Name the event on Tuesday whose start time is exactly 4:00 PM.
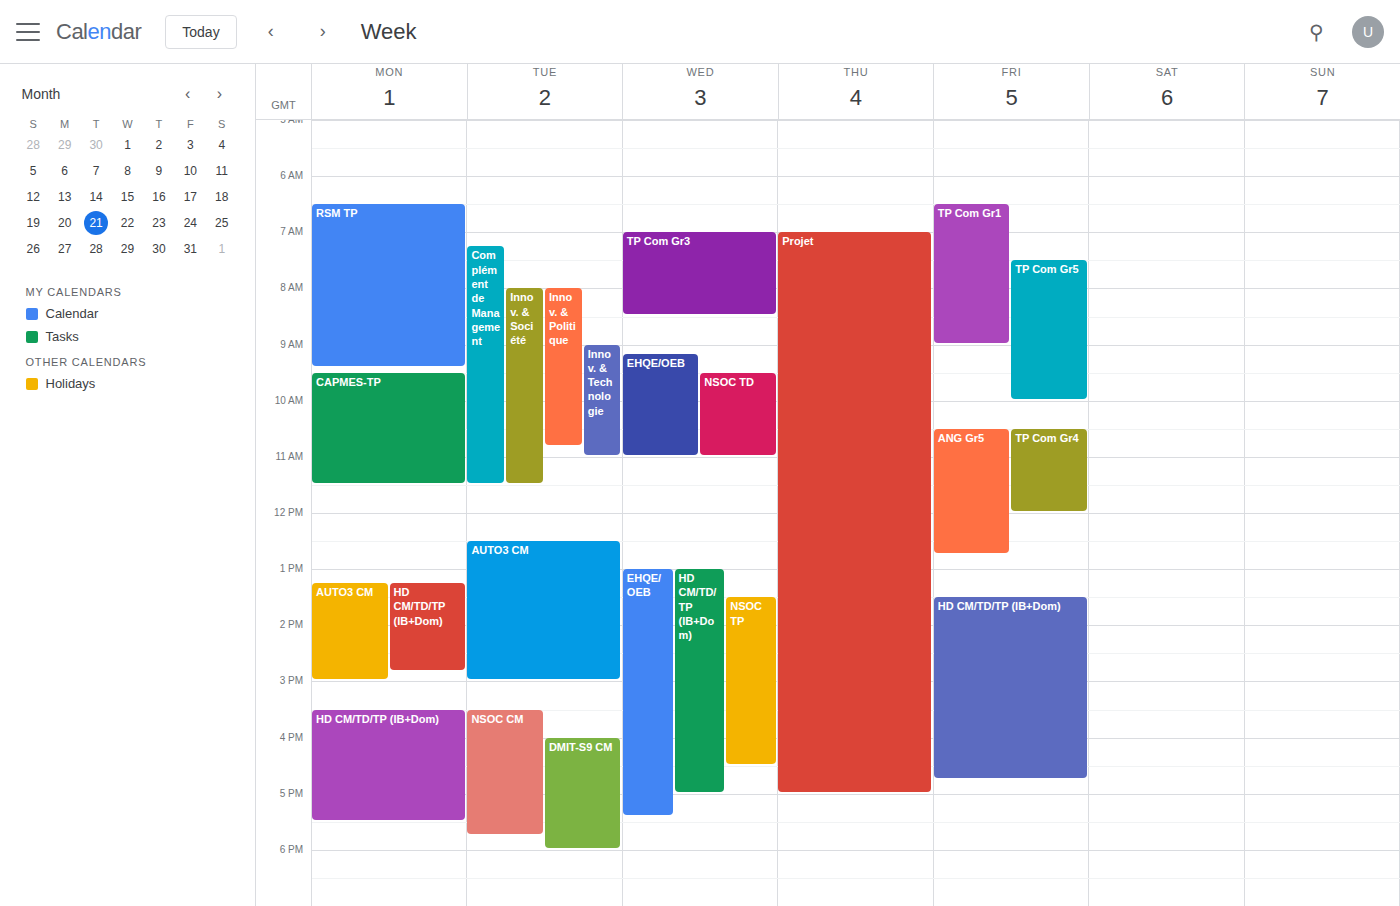
"DMIT-S9 CM"